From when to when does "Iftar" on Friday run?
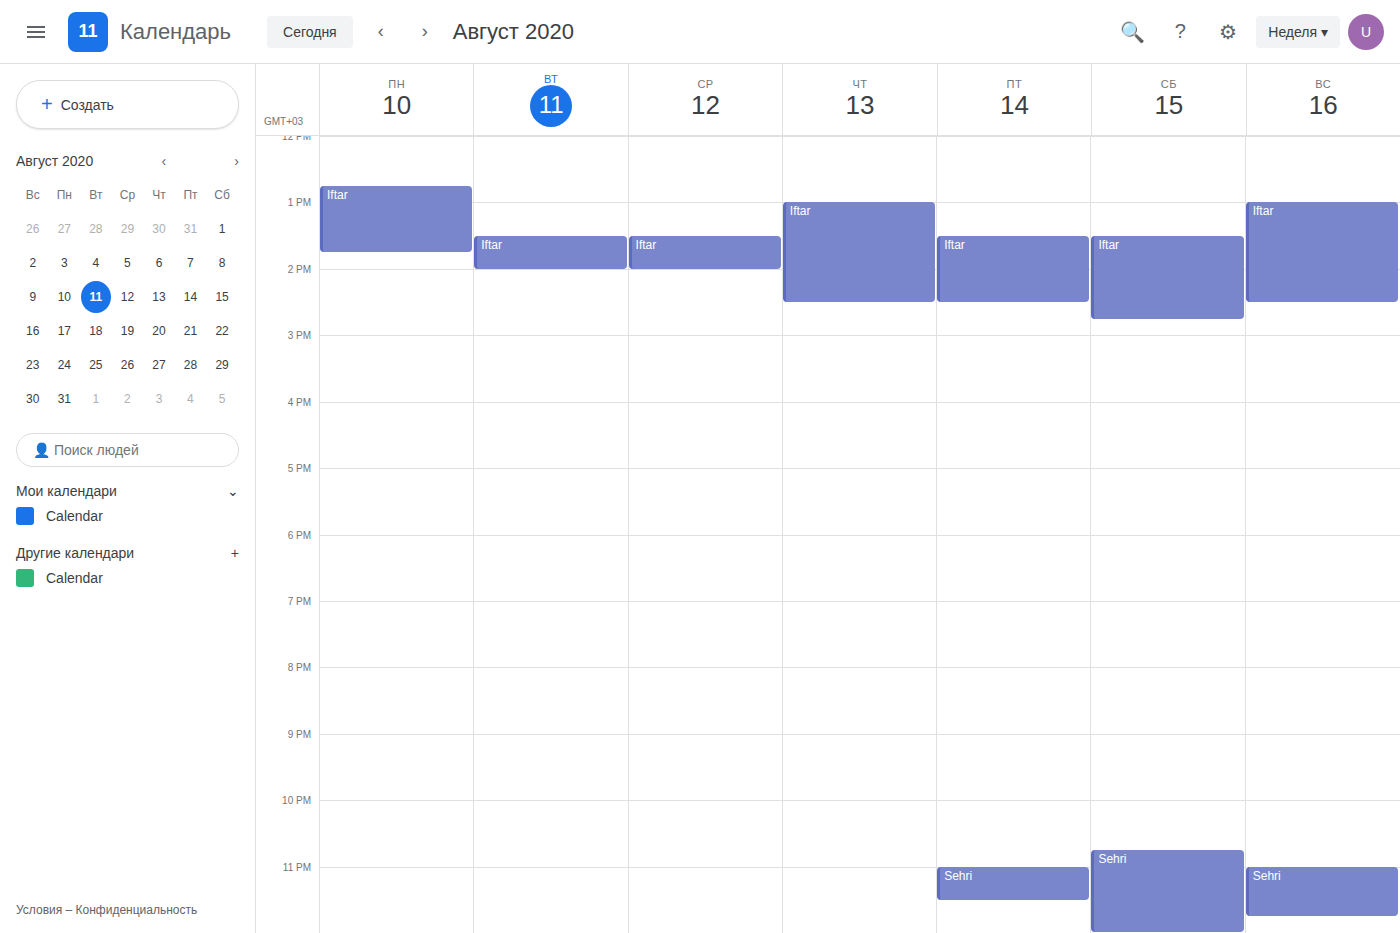
1:30 PM to 2:30 PM